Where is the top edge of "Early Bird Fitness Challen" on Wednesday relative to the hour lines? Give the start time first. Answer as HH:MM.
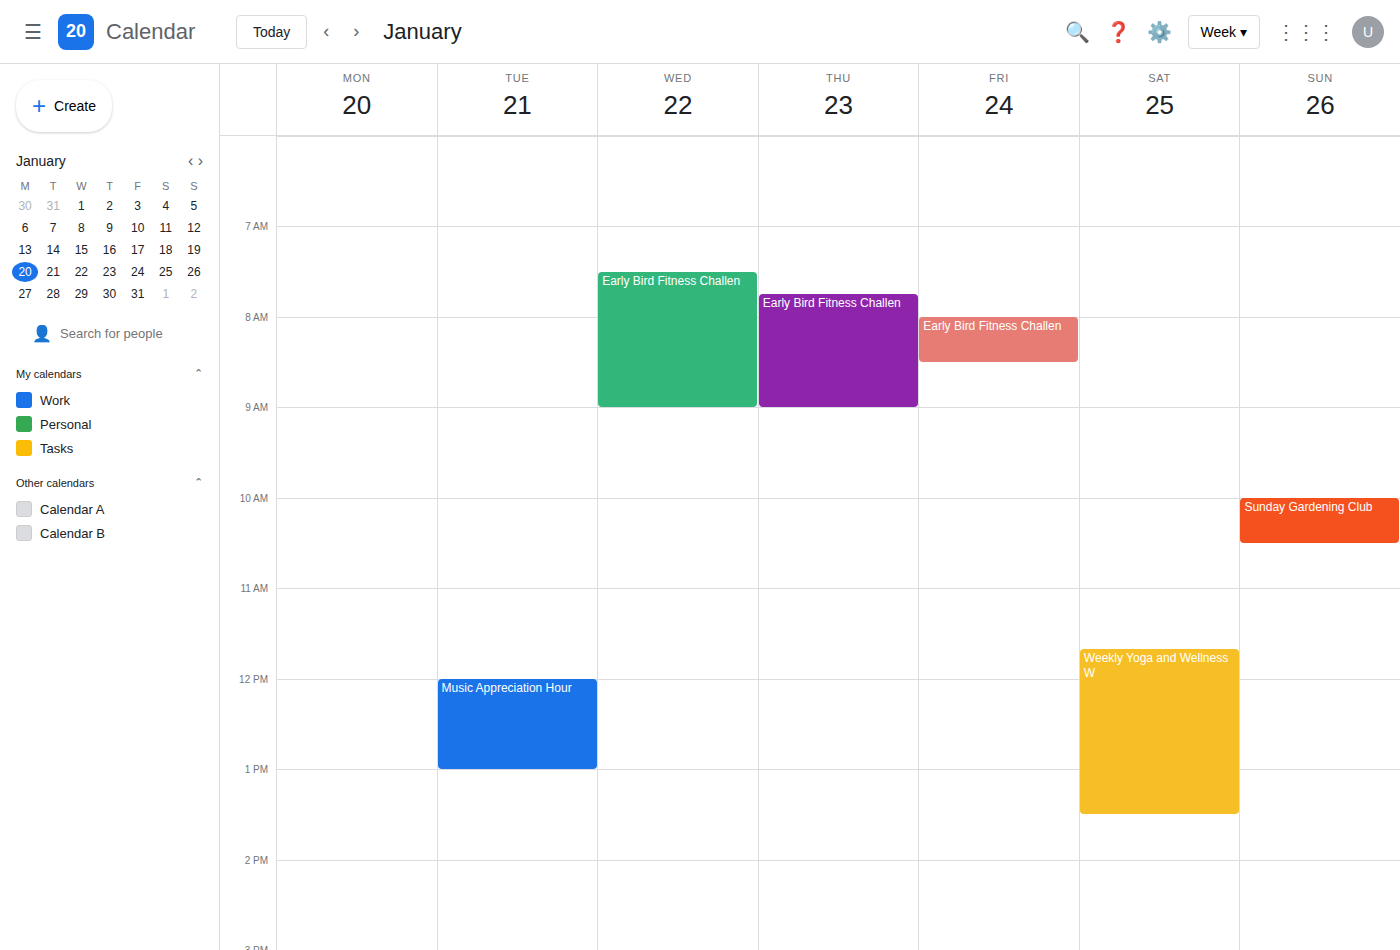
07:30 -- halfway between the 07:00 and 08:00 lines.